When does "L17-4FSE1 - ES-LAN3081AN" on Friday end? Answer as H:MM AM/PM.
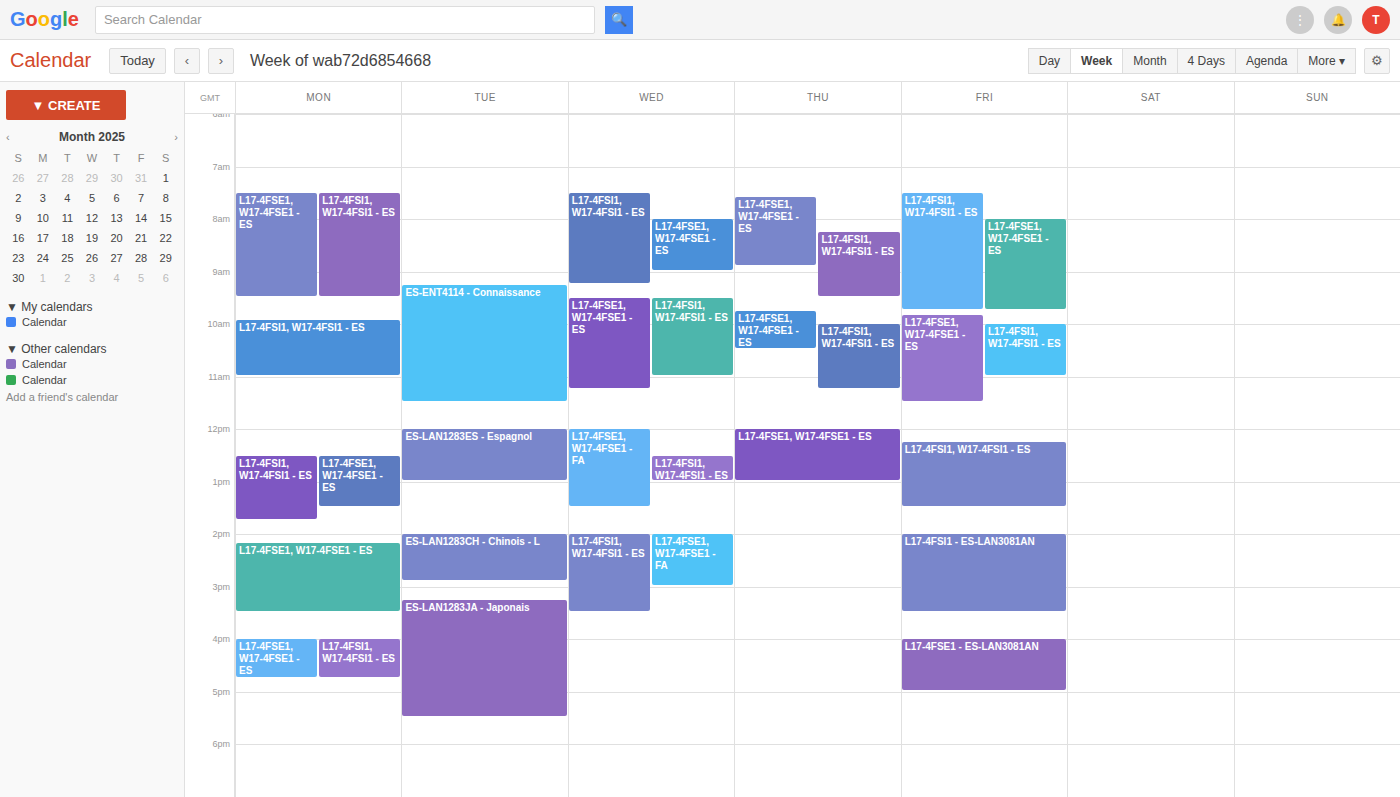
5:00 PM